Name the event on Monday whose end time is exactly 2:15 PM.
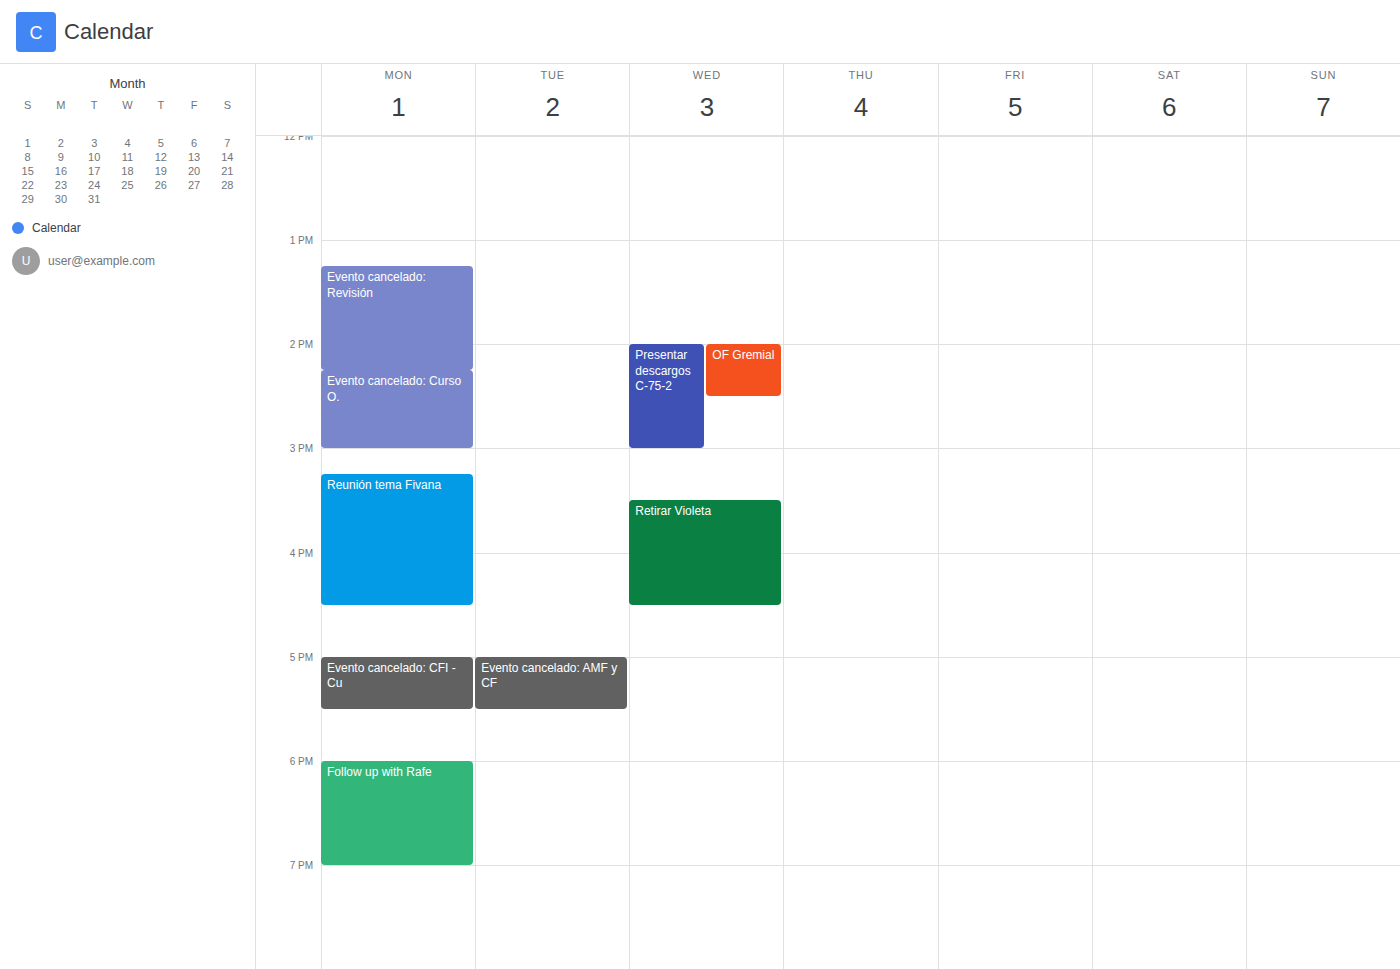
"Evento cancelado: Revisión"